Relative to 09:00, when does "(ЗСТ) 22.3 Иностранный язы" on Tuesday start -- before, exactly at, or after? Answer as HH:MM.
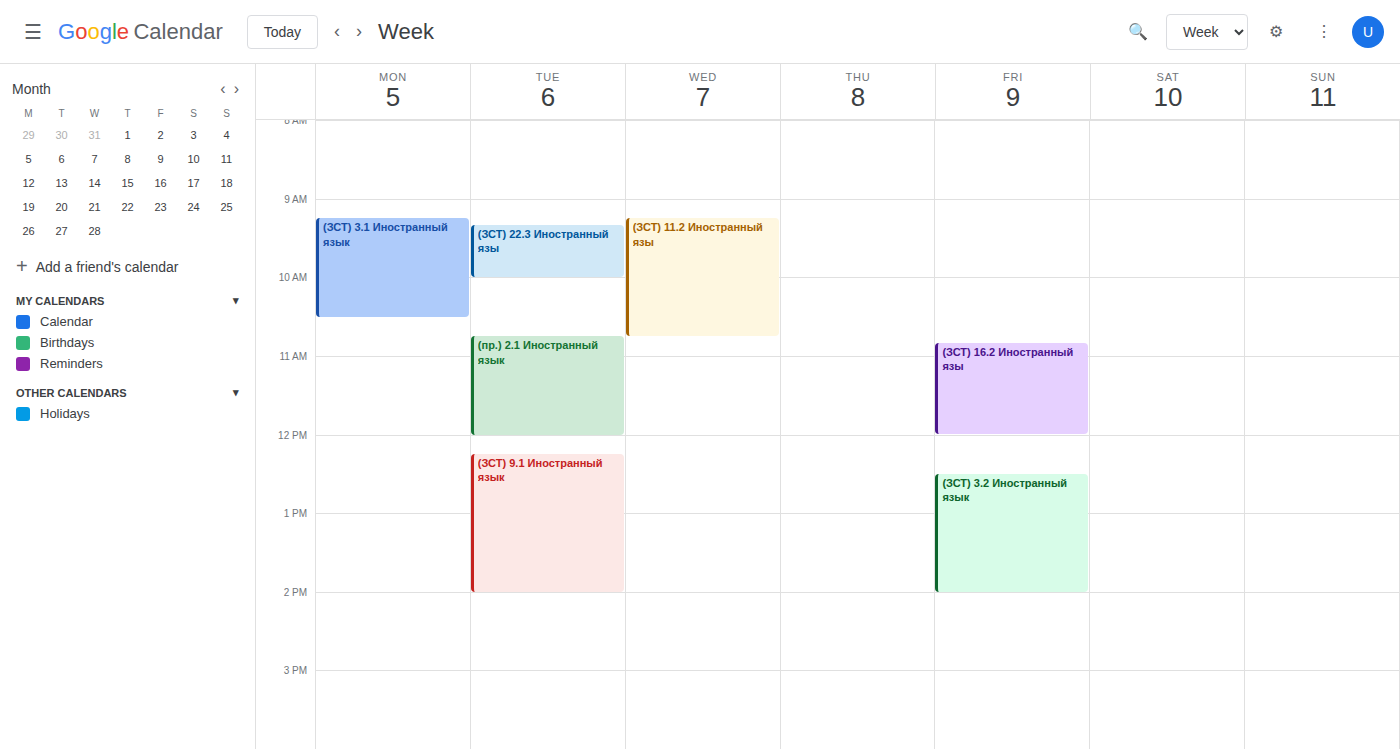
09:20 -- after 09:00, 20 minutes below the 09:00 line.